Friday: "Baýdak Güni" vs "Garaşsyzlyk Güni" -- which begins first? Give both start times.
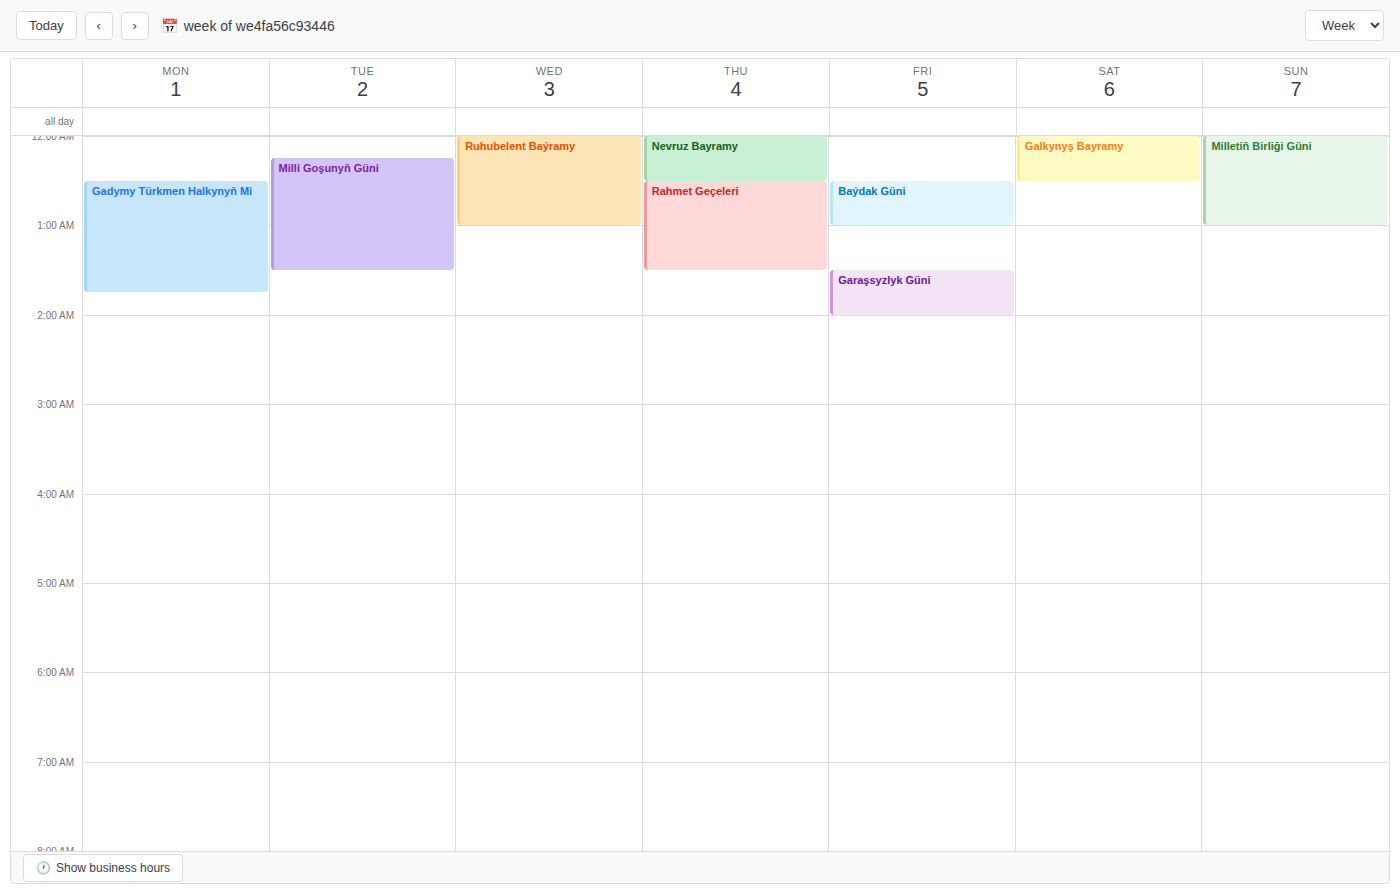
"Baýdak Güni" 12:30 AM; "Garaşsyzlyk Güni" 1:30 AM.